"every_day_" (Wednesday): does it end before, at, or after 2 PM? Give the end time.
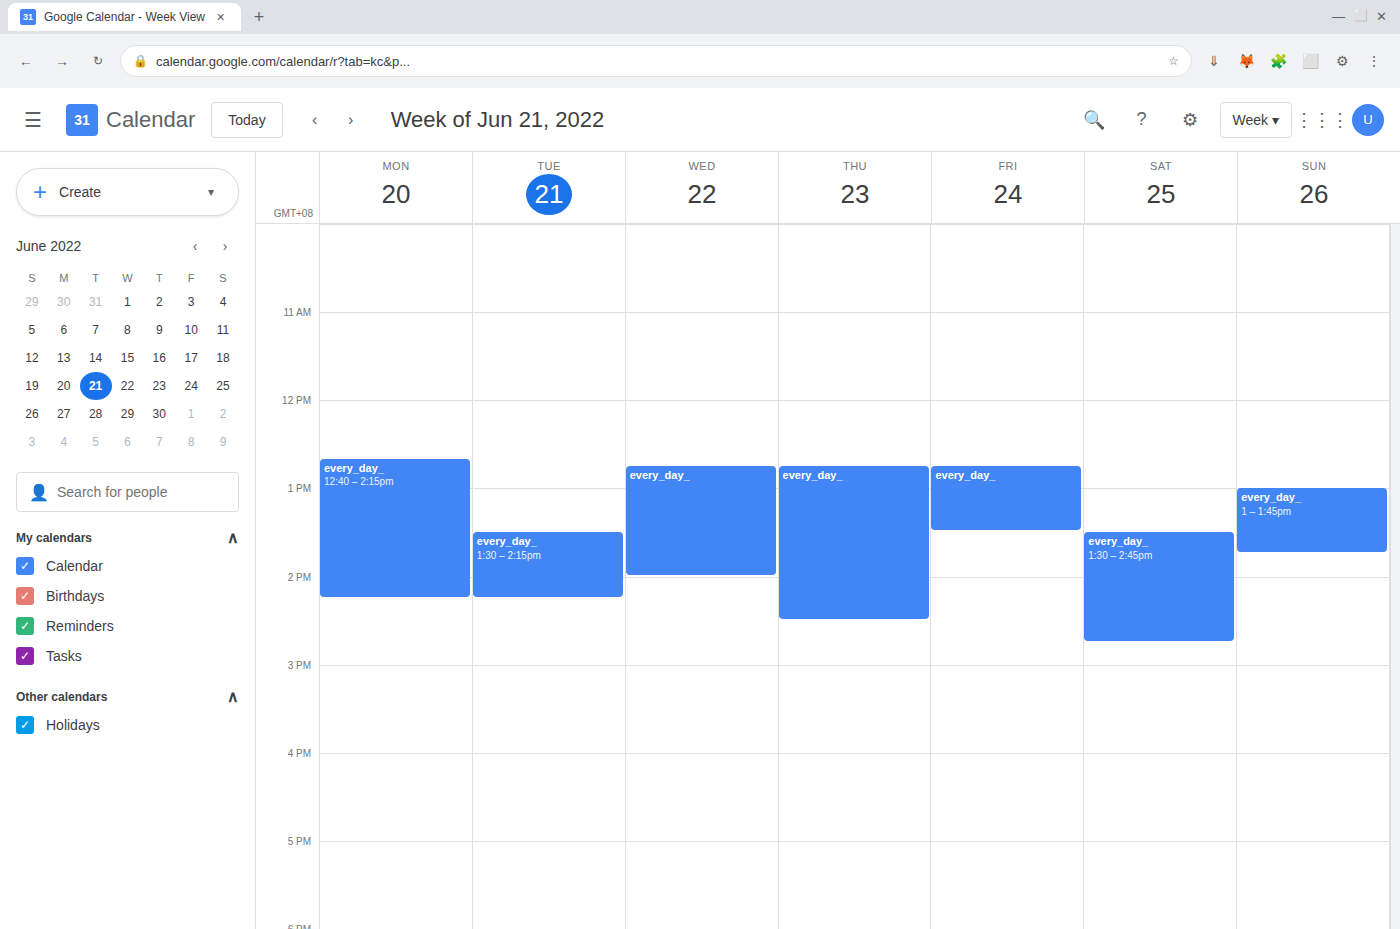
2:00 PM -- exactly at 2 PM, on the 2 PM line.